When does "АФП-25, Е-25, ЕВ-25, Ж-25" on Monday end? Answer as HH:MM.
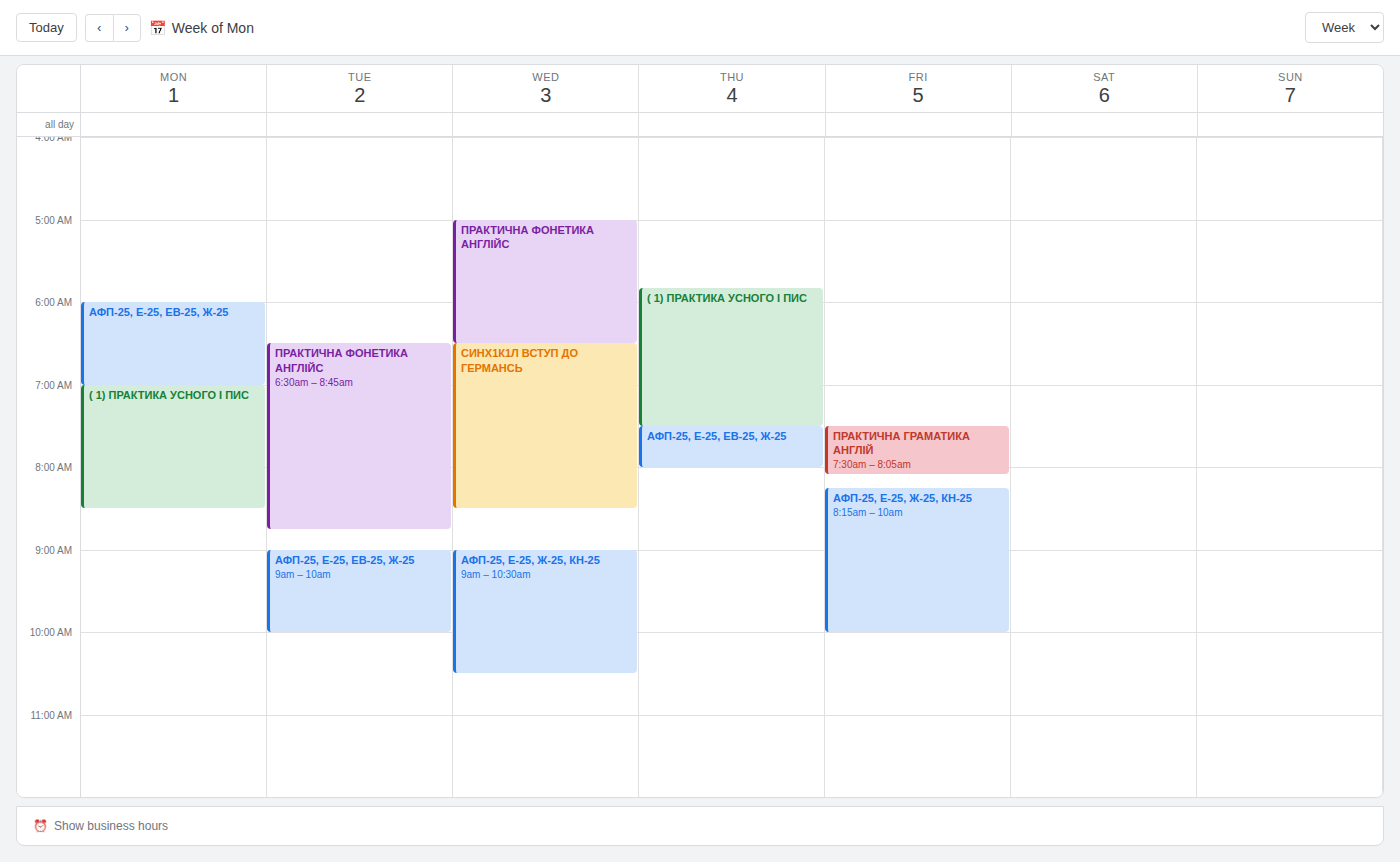
07:00